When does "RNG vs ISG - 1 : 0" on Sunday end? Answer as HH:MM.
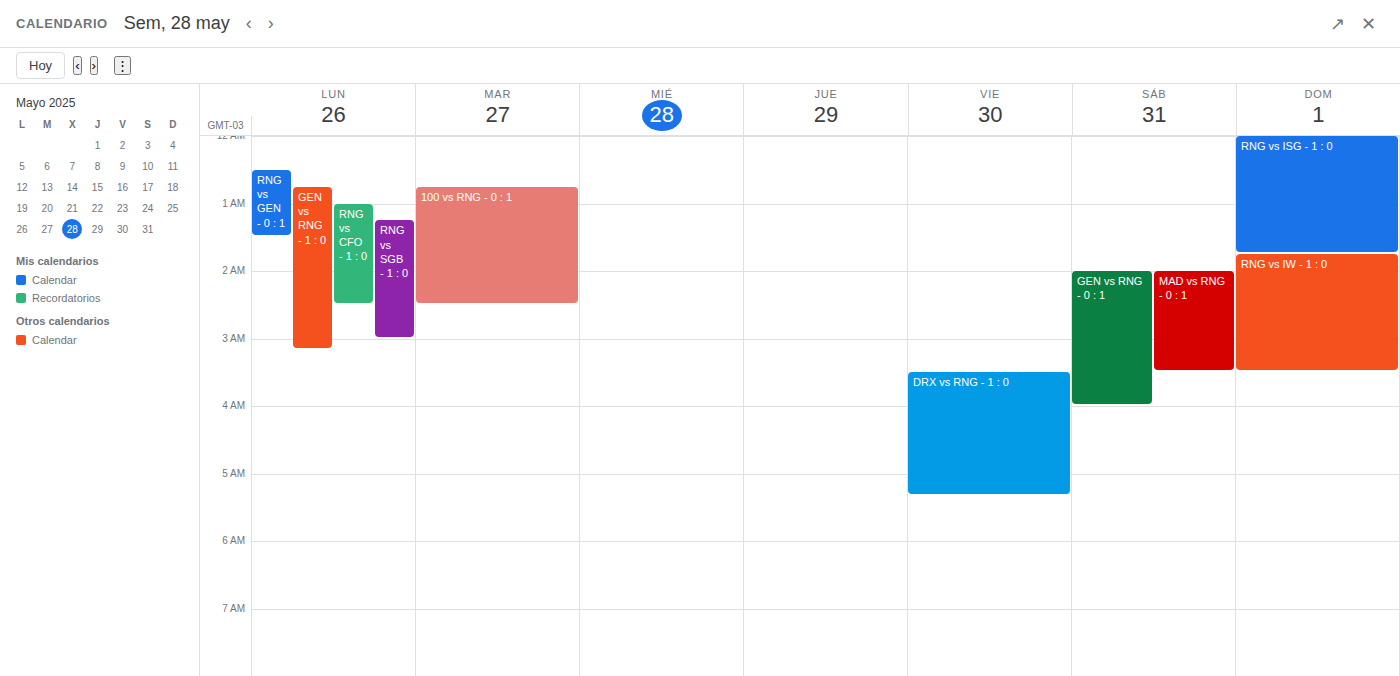
01:45